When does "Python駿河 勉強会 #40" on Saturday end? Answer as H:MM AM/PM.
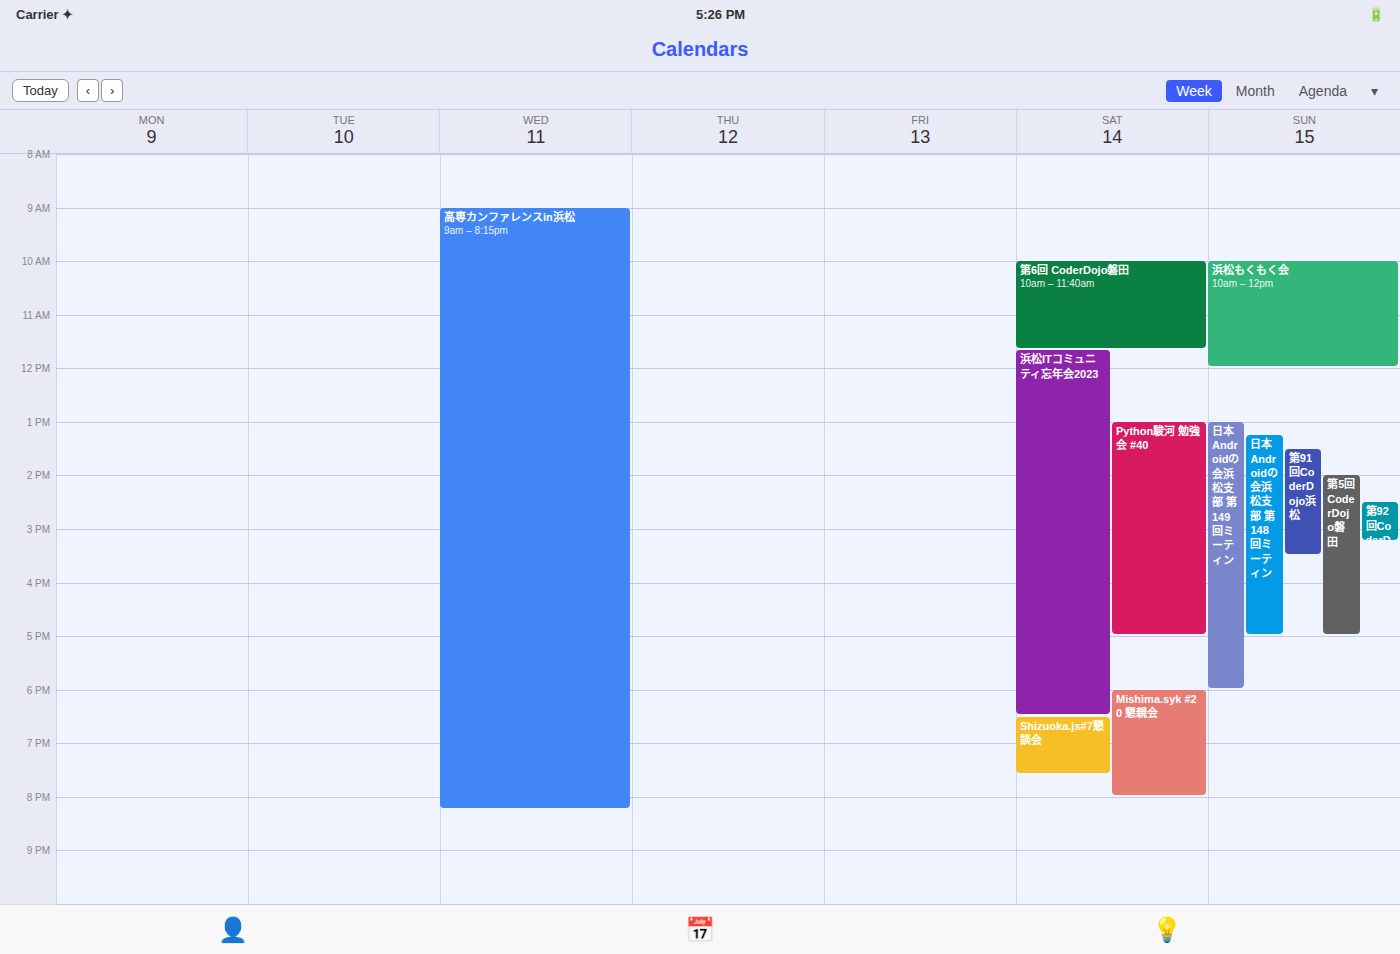
5:00 PM